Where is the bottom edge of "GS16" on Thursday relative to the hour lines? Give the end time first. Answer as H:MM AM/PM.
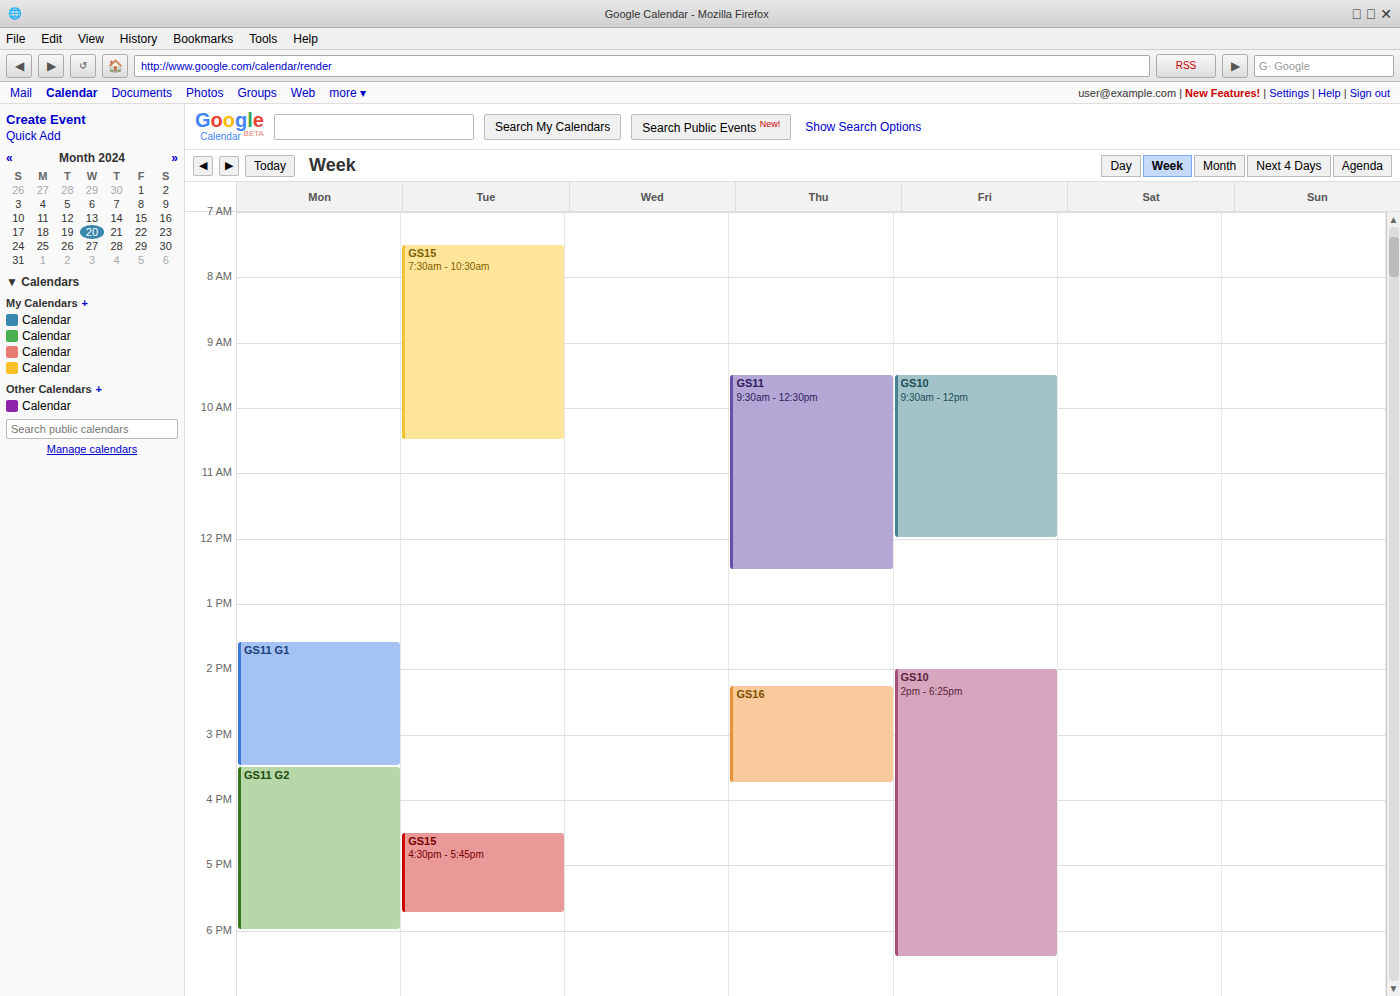
3:45 PM -- neither: three quarters of the way from the 3 PM line to the 4 PM line.